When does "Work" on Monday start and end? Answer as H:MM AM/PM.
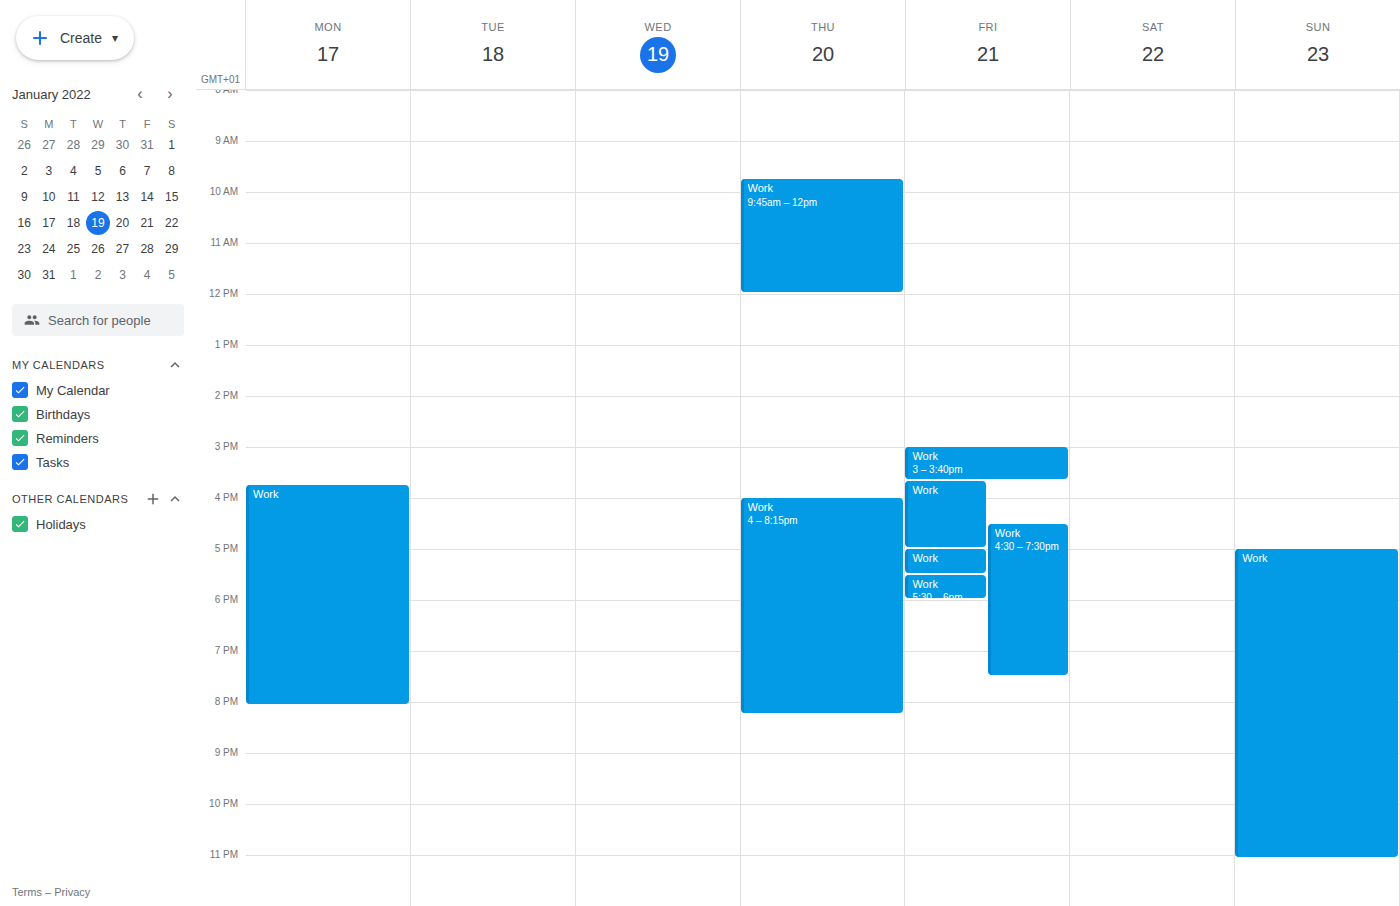
3:45 PM to 8:05 PM